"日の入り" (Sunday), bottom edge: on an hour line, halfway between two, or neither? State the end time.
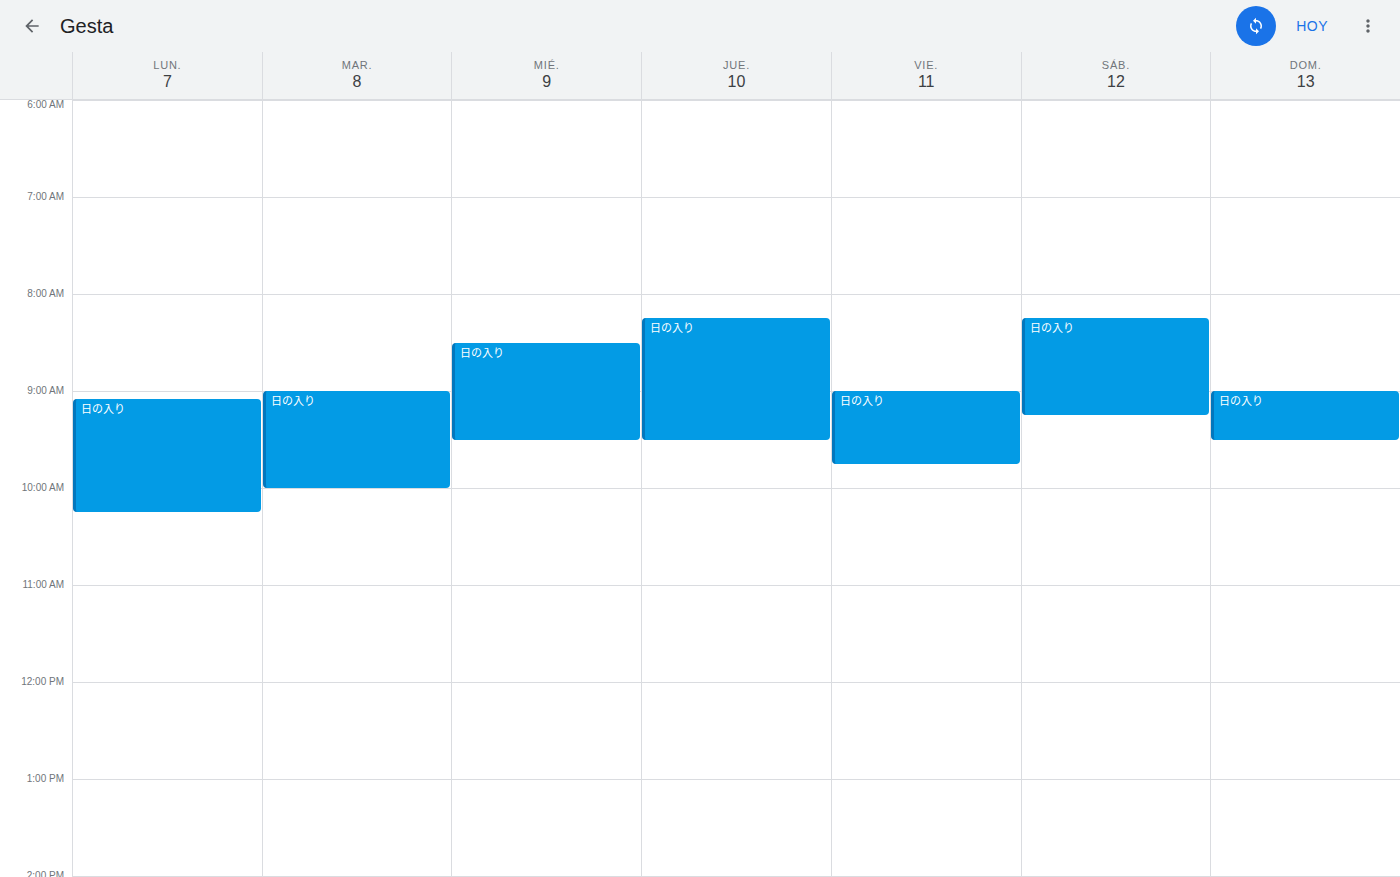
9:30 AM -- halfway between the 9 AM and 10 AM lines.